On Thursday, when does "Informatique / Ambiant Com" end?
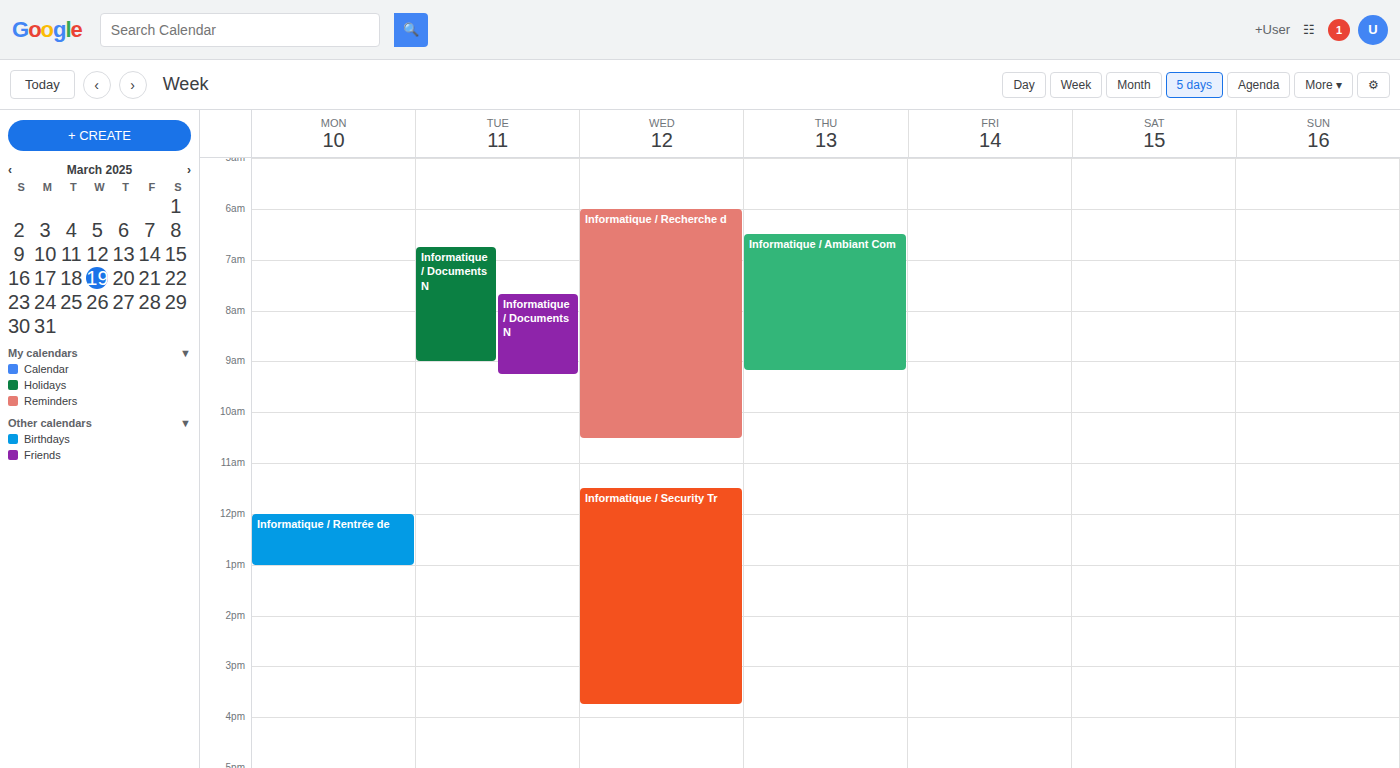
9:10 AM